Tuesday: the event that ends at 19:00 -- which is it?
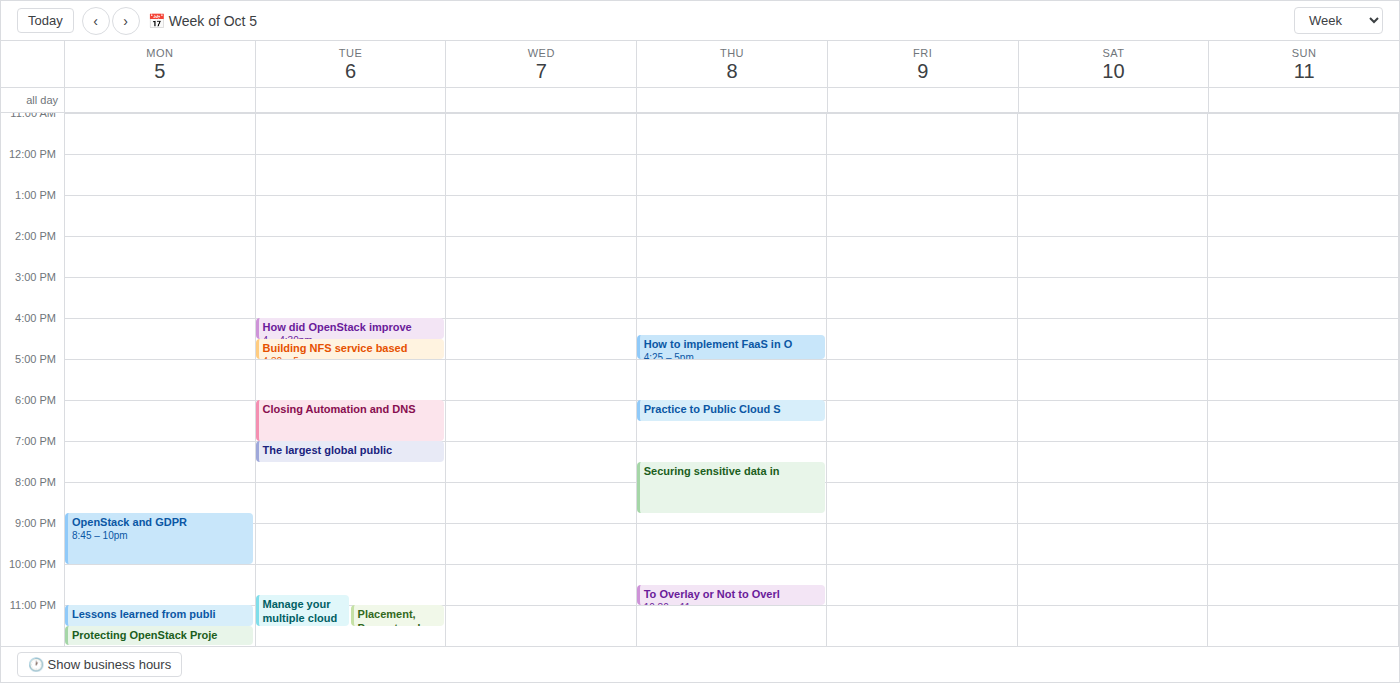
"Closing Automation and DNS"